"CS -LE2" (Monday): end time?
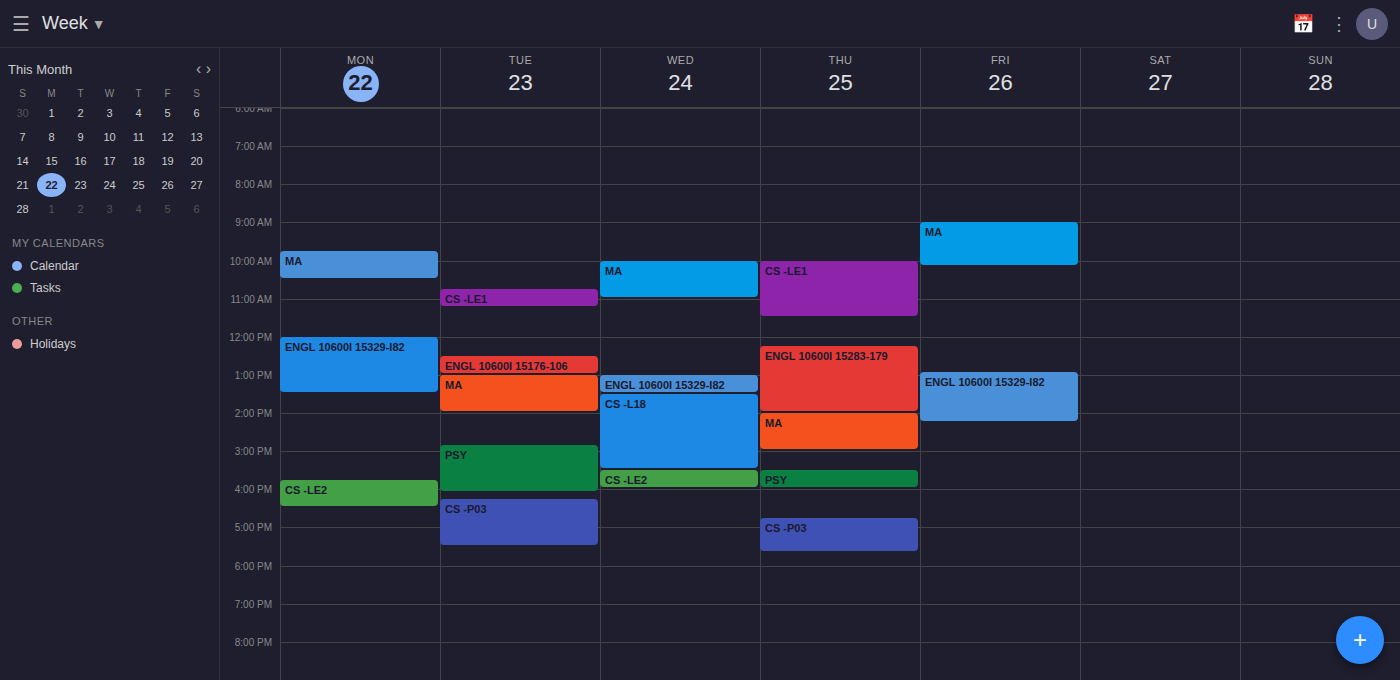
4:30 PM